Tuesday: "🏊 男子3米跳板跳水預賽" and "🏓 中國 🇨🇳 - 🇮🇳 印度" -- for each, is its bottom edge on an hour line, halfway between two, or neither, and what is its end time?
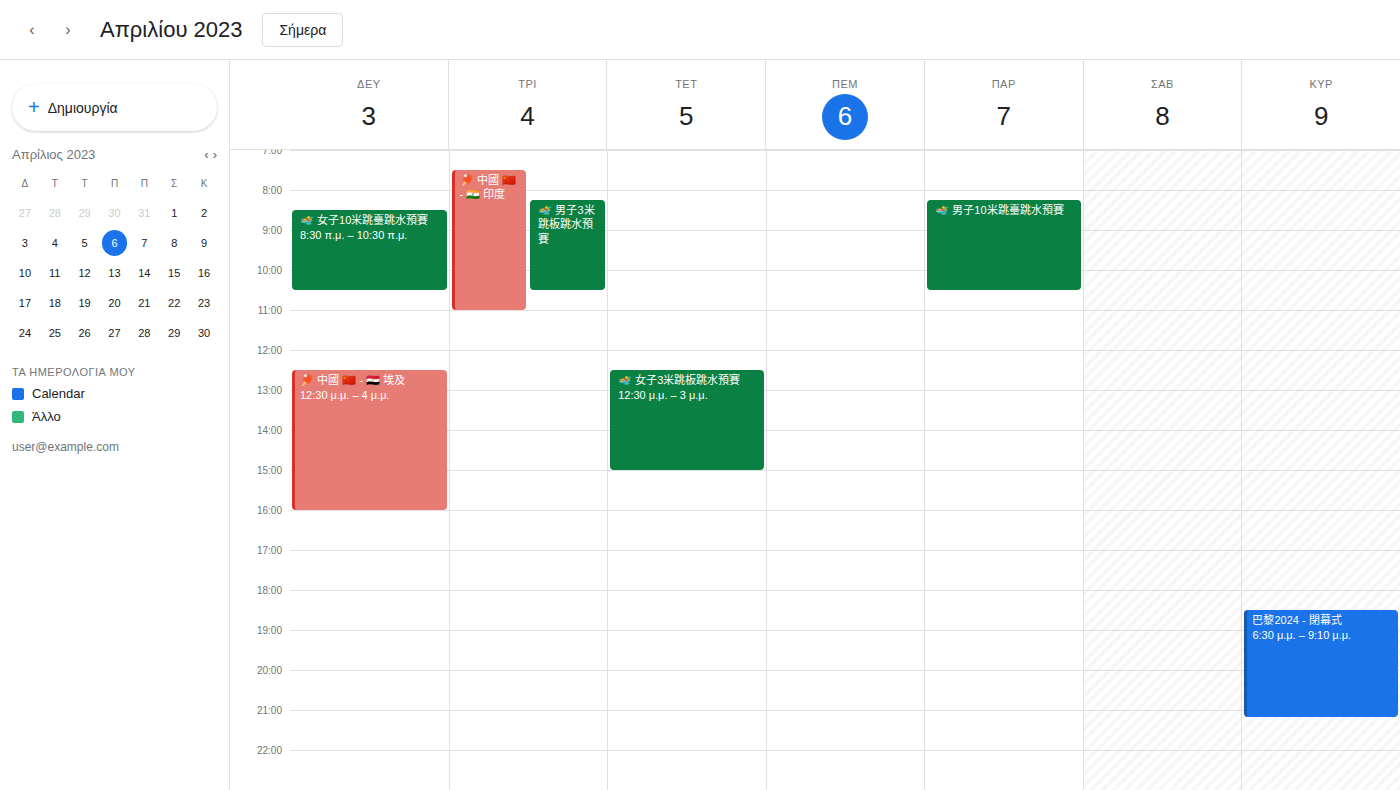
"🏊 男子3米跳板跳水預賽": 10:30 AM, halfway between the 10 AM and 11 AM lines. "🏓 中國 🇨🇳 - 🇮🇳 印度": 11:00 AM, exactly on the 11 AM line.